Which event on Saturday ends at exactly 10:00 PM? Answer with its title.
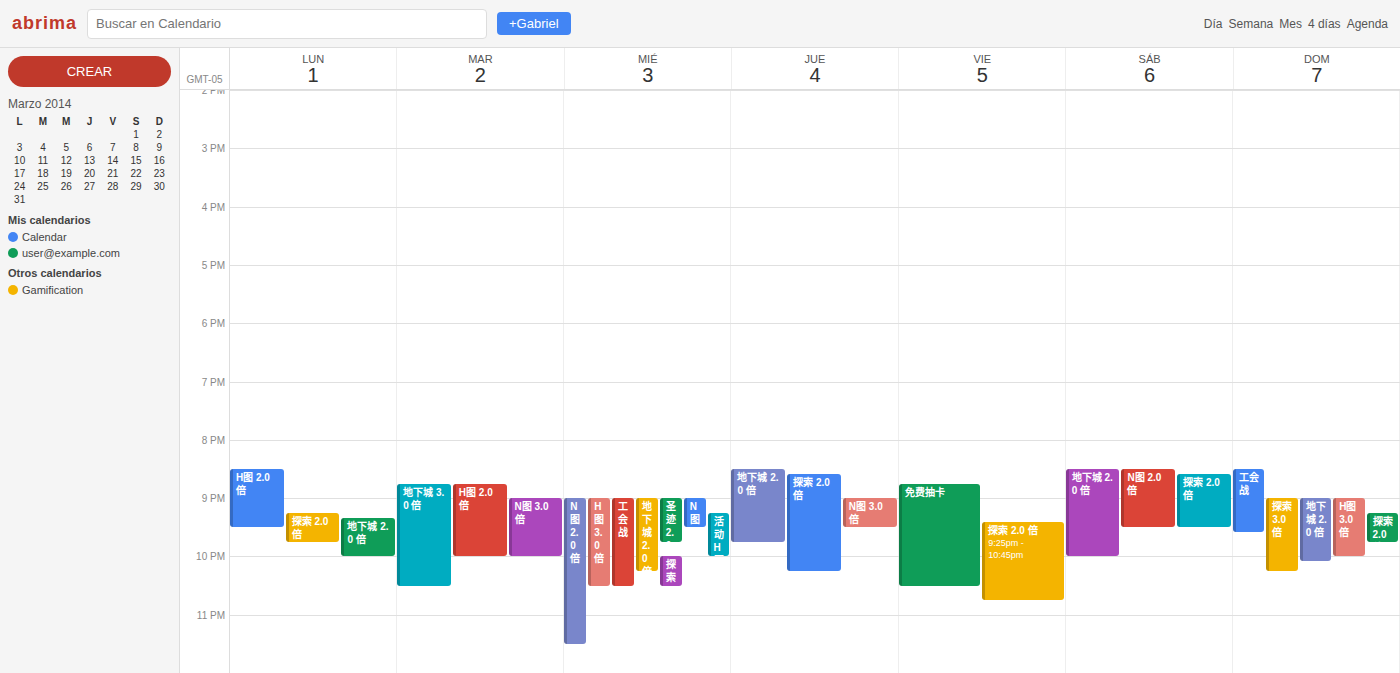
"地下城 2.0 倍"